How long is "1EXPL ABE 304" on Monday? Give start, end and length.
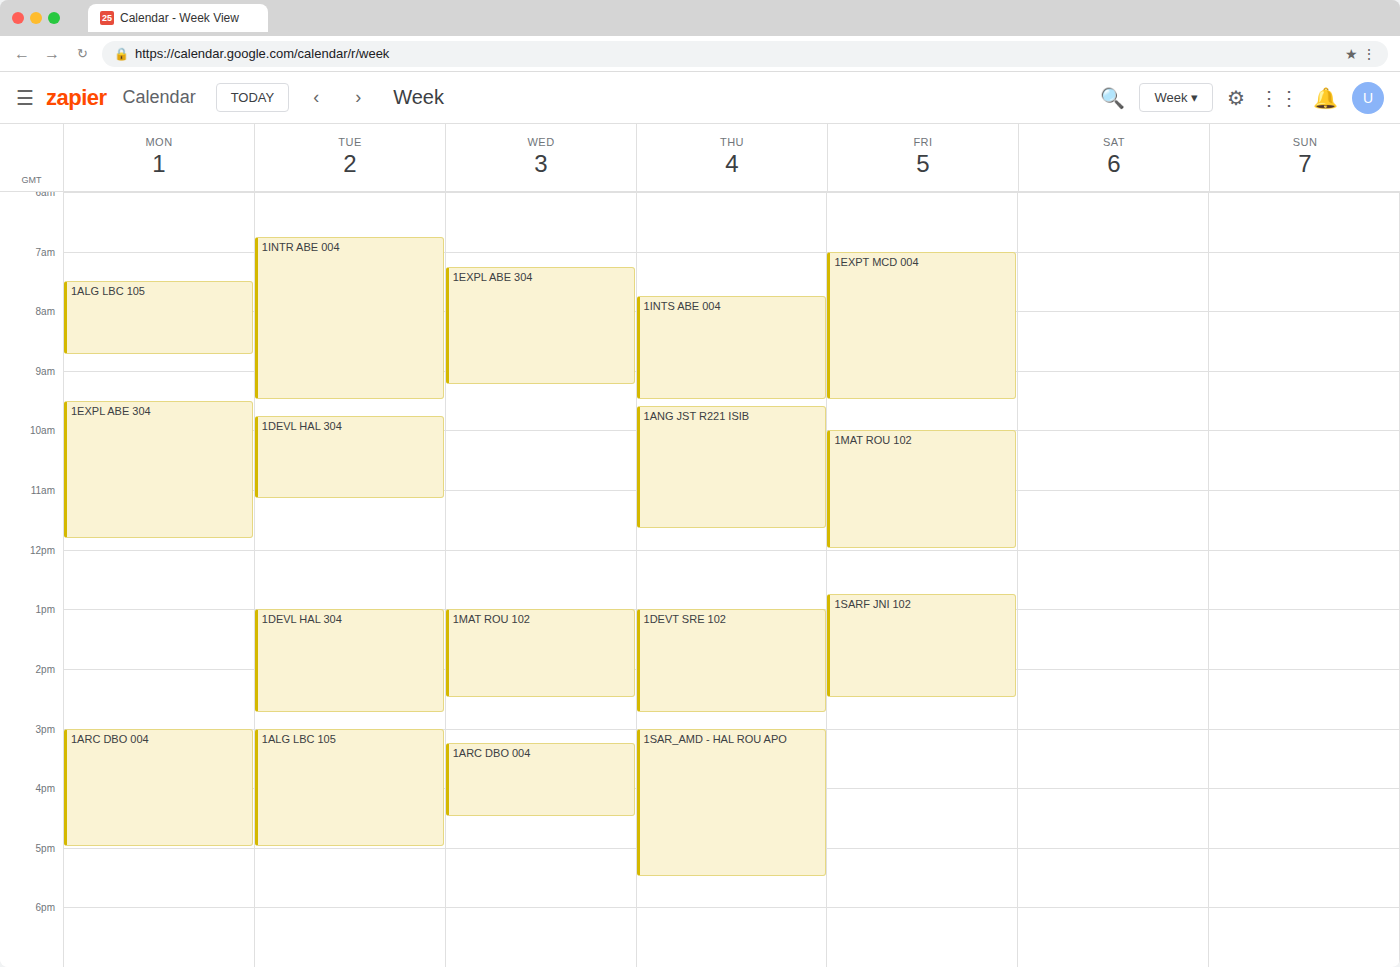
9:30 AM to 11:50 AM, 2 hours 20 minutes